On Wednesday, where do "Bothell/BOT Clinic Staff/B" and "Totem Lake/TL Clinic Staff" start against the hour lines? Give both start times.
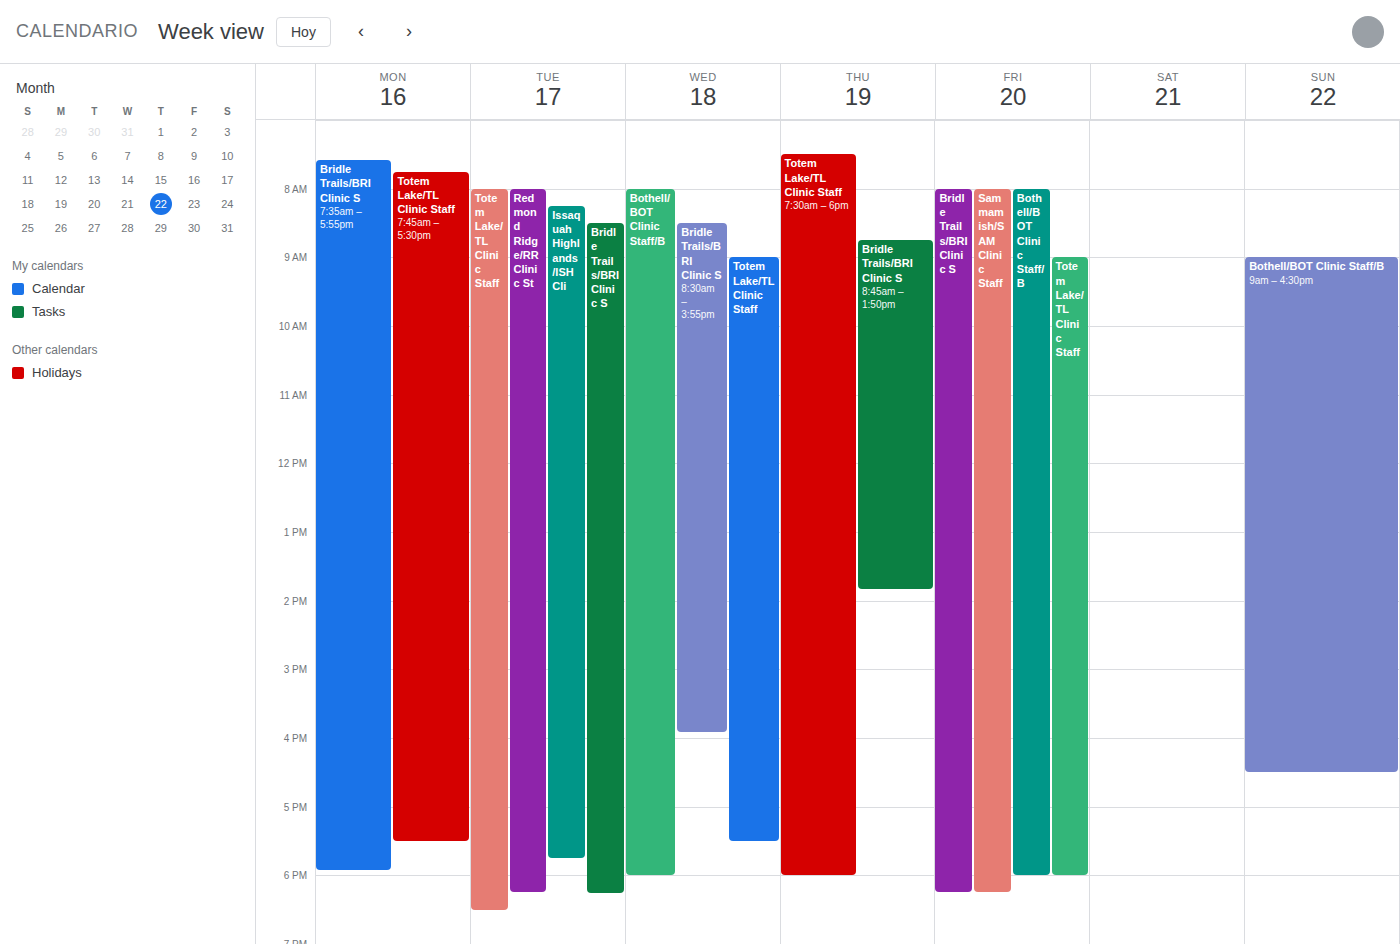
"Bothell/BOT Clinic Staff/B": 8:00 AM, exactly on the 8 AM line. "Totem Lake/TL Clinic Staff": 9:00 AM, exactly on the 9 AM line.